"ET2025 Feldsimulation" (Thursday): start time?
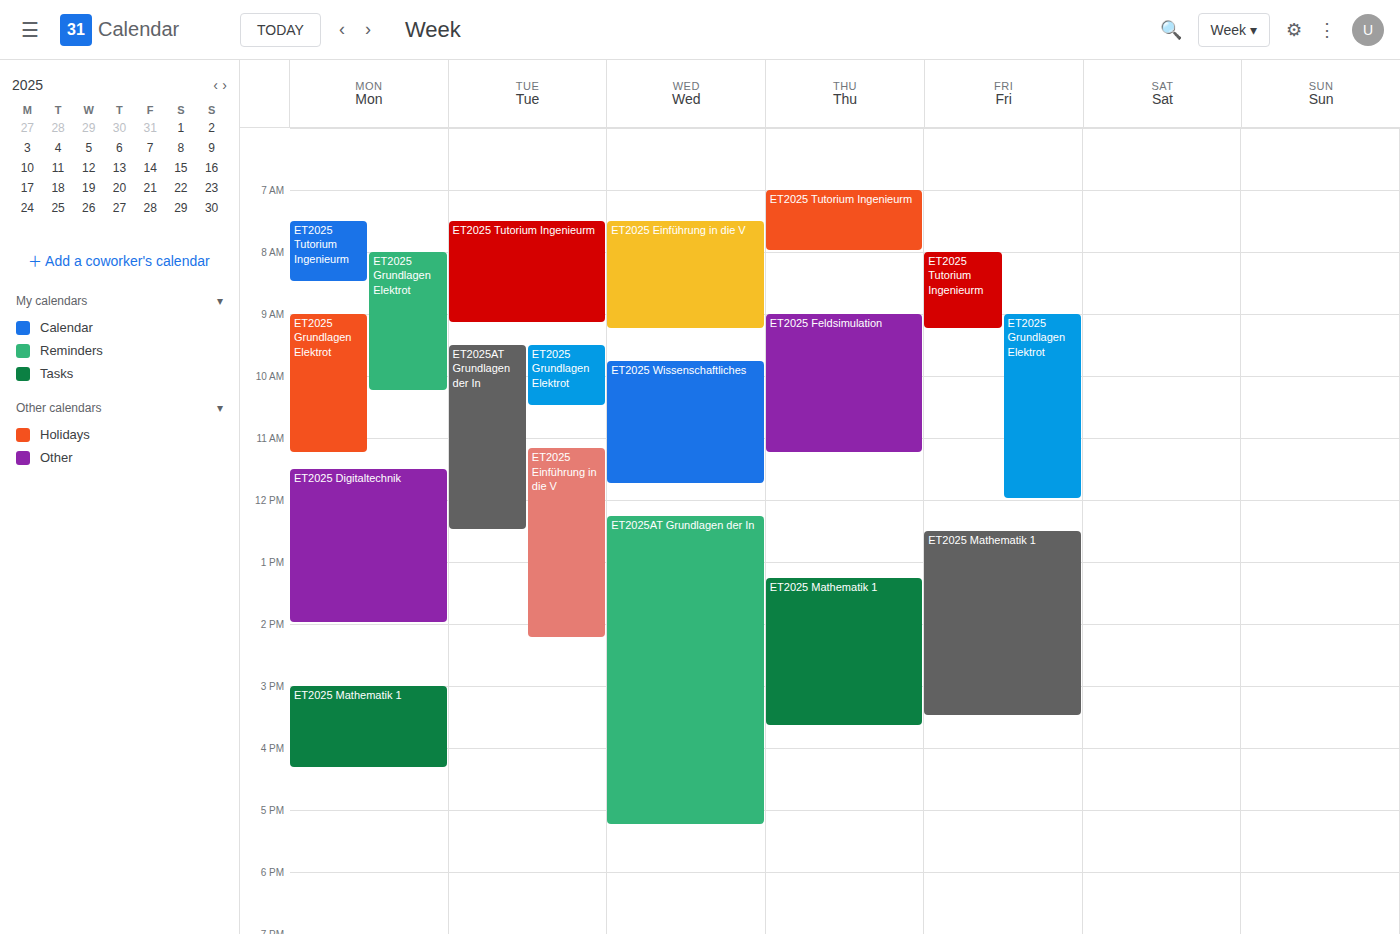
9:00 AM